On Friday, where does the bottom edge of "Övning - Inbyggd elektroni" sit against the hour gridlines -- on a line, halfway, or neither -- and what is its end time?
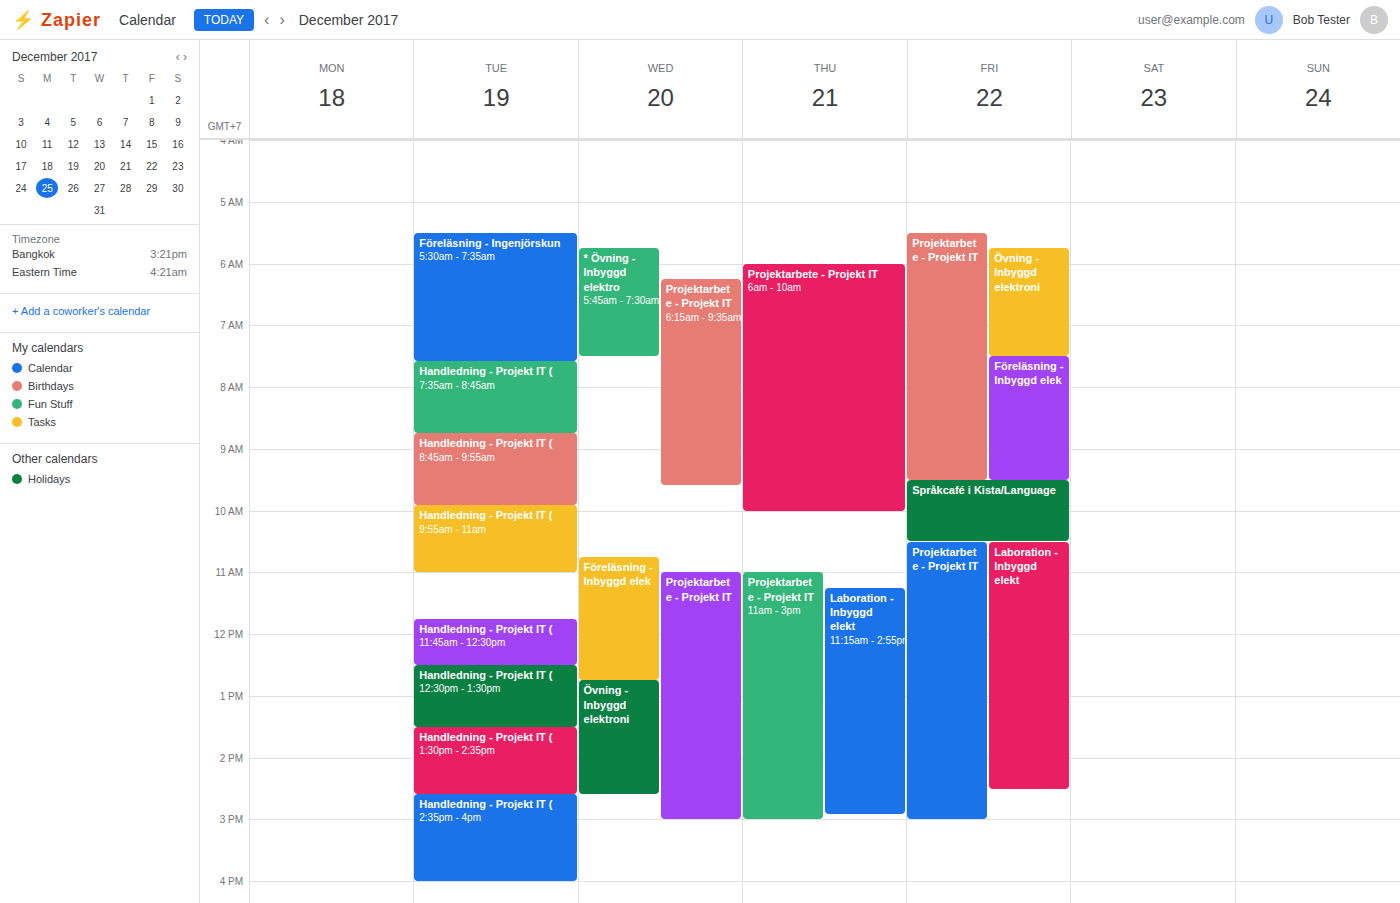
7:30 AM -- halfway between the 7 AM and 8 AM lines.